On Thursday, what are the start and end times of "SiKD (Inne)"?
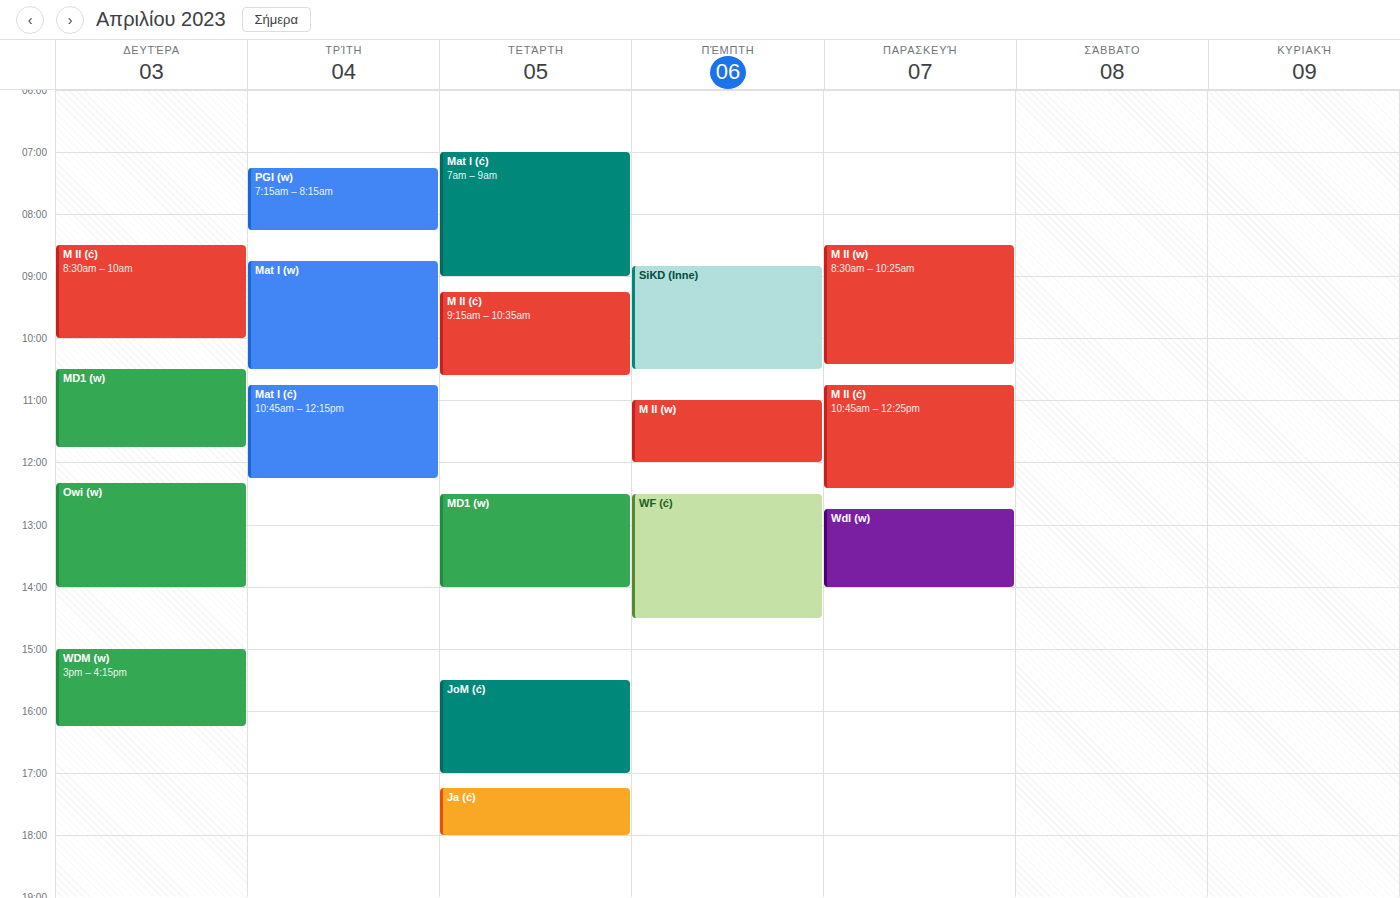
8:50 AM to 10:30 AM